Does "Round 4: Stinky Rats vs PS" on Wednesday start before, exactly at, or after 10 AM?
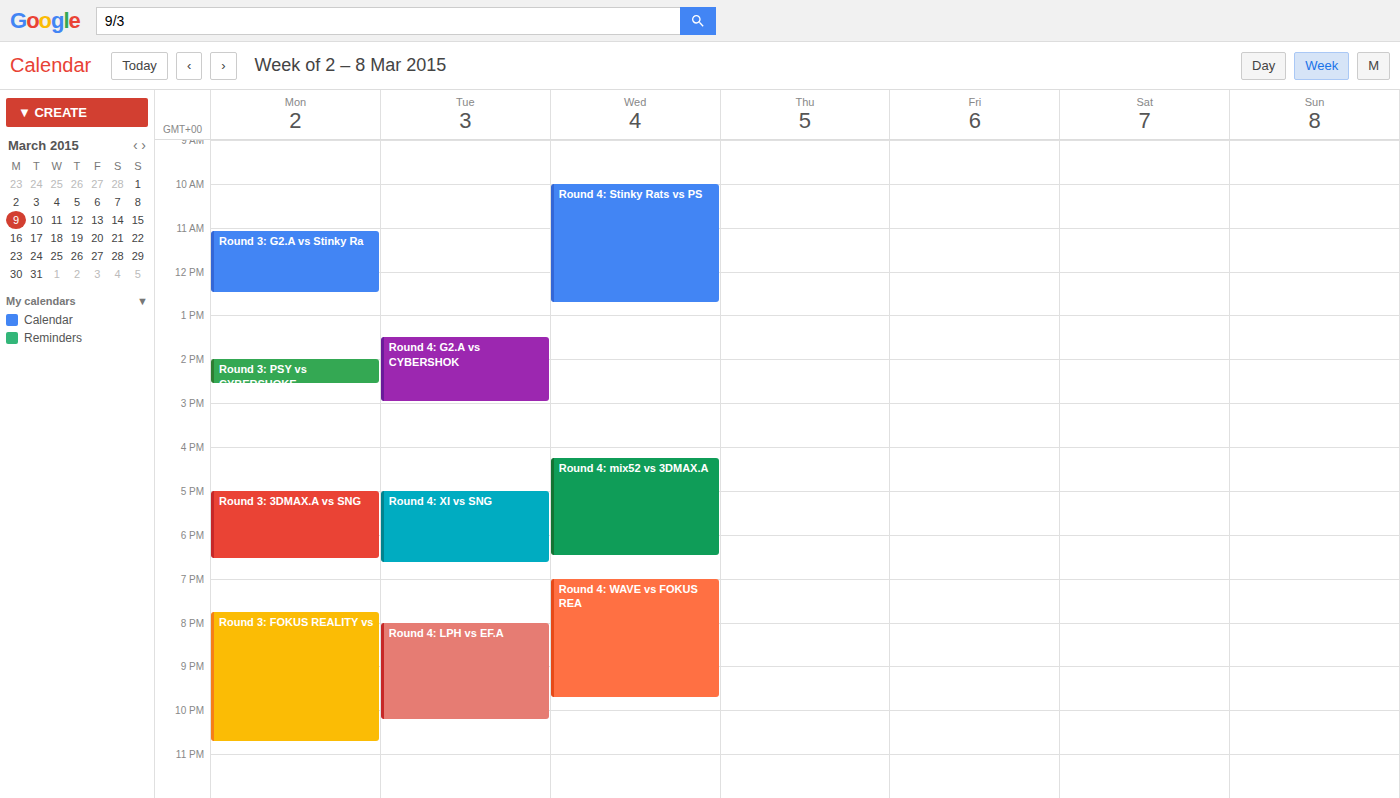
10:00 AM -- exactly at 10 AM, on the 10 AM line.